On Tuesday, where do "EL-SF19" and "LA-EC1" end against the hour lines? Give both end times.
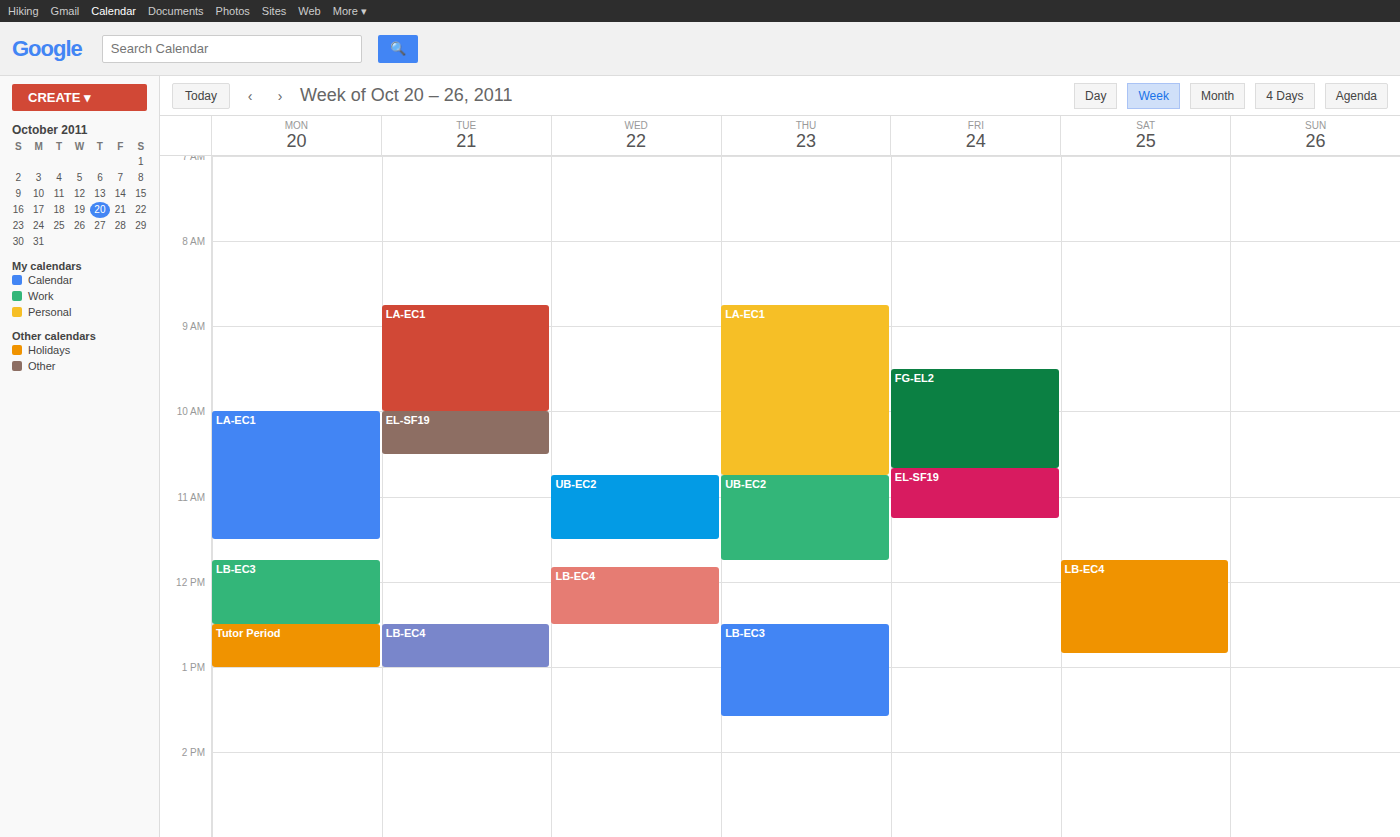
"EL-SF19": 10:30 AM, halfway between the 10 AM and 11 AM lines. "LA-EC1": 10:00 AM, exactly on the 10 AM line.